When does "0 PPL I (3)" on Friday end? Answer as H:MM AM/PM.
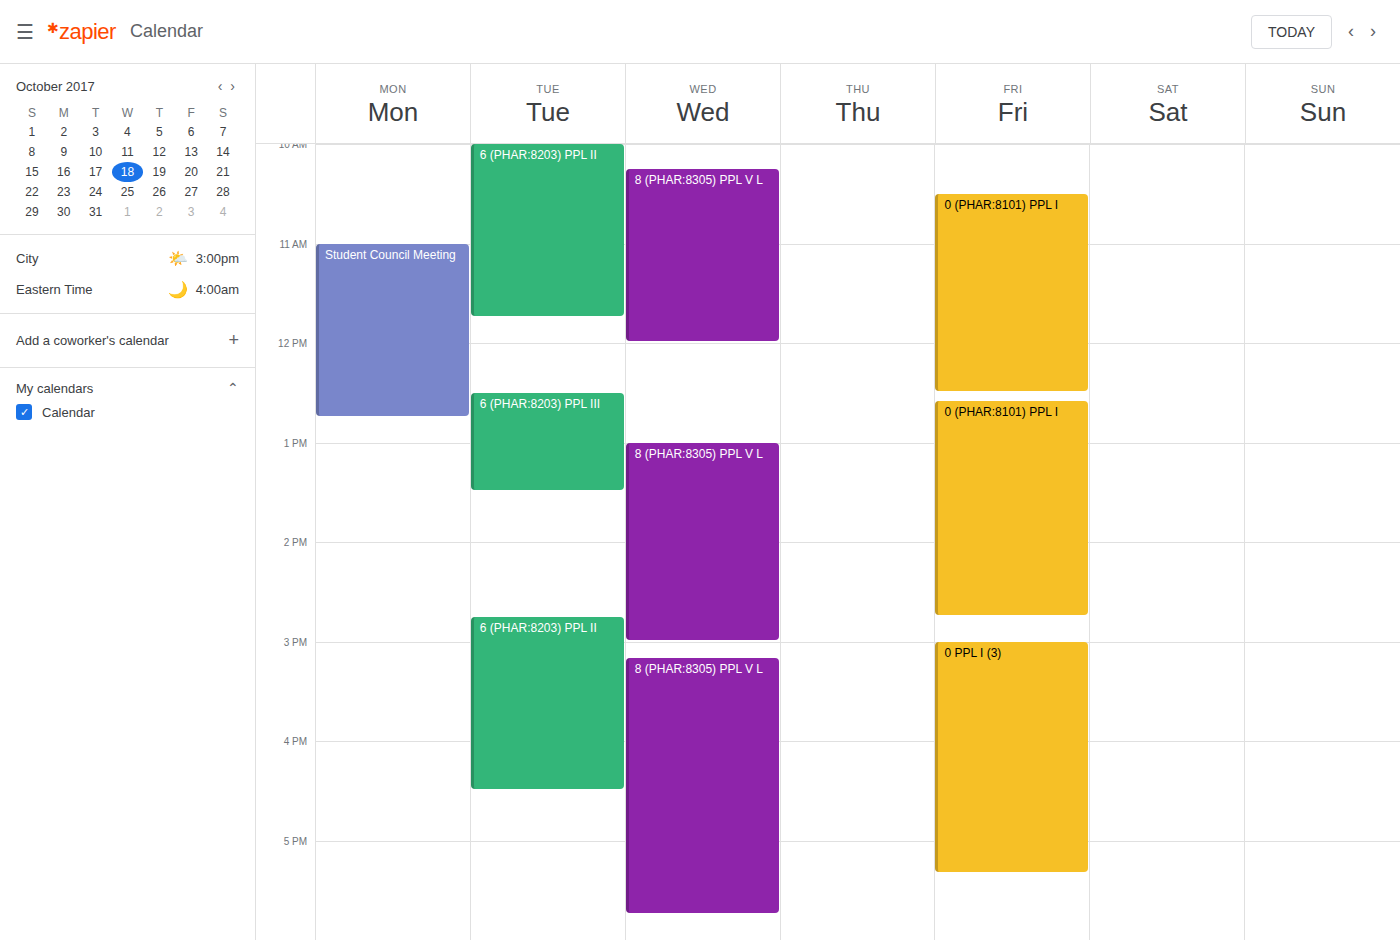
5:20 PM